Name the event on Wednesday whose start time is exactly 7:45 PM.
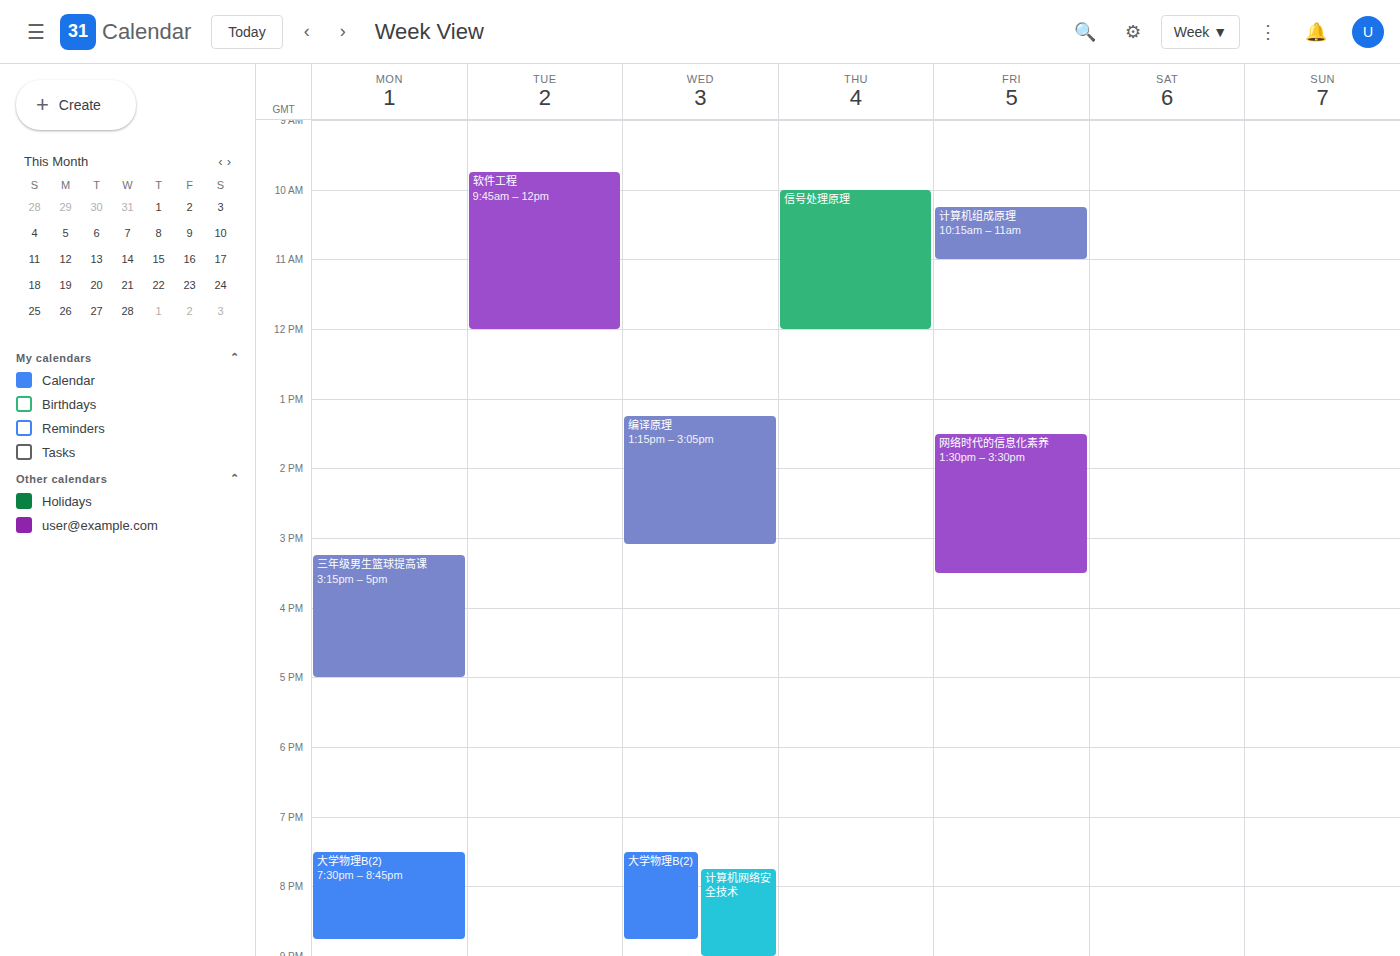
"计算机网络安全技术"